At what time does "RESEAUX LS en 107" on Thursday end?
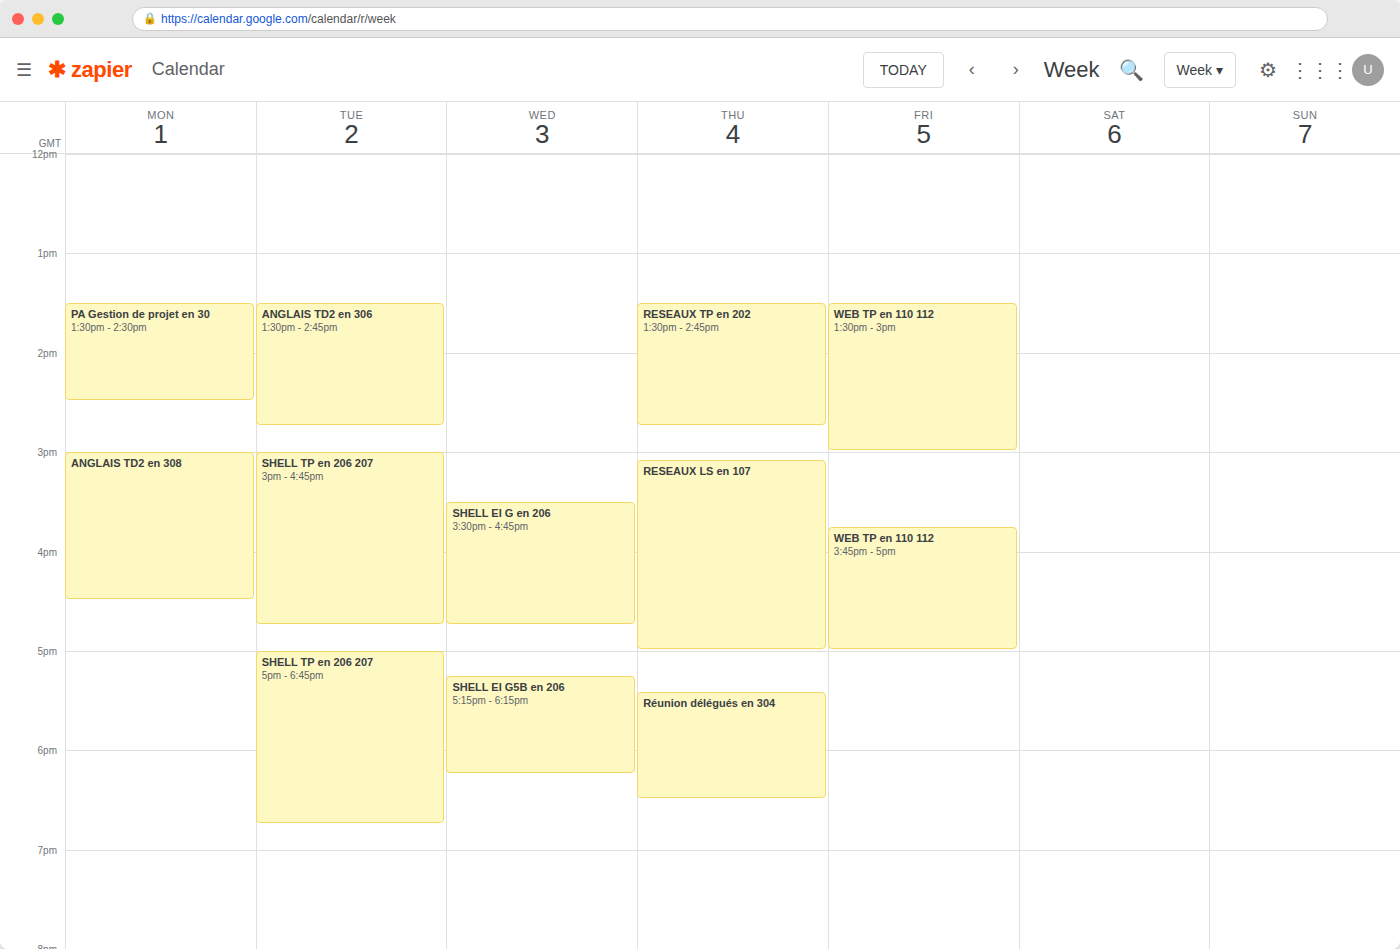
5:00 PM